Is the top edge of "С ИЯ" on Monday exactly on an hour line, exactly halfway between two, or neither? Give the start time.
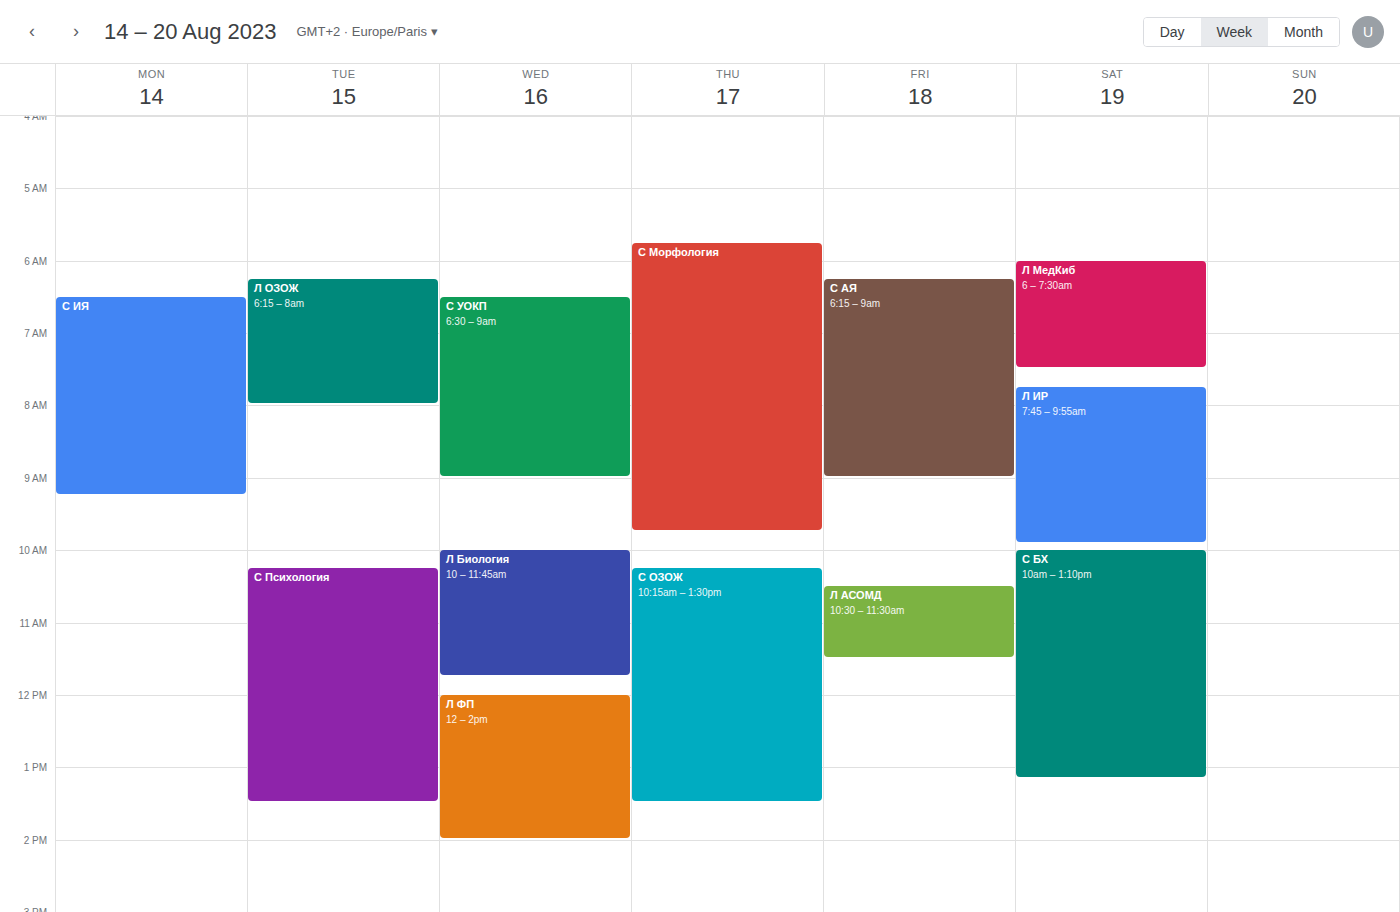
6:30 AM -- halfway between the 6 AM and 7 AM lines.